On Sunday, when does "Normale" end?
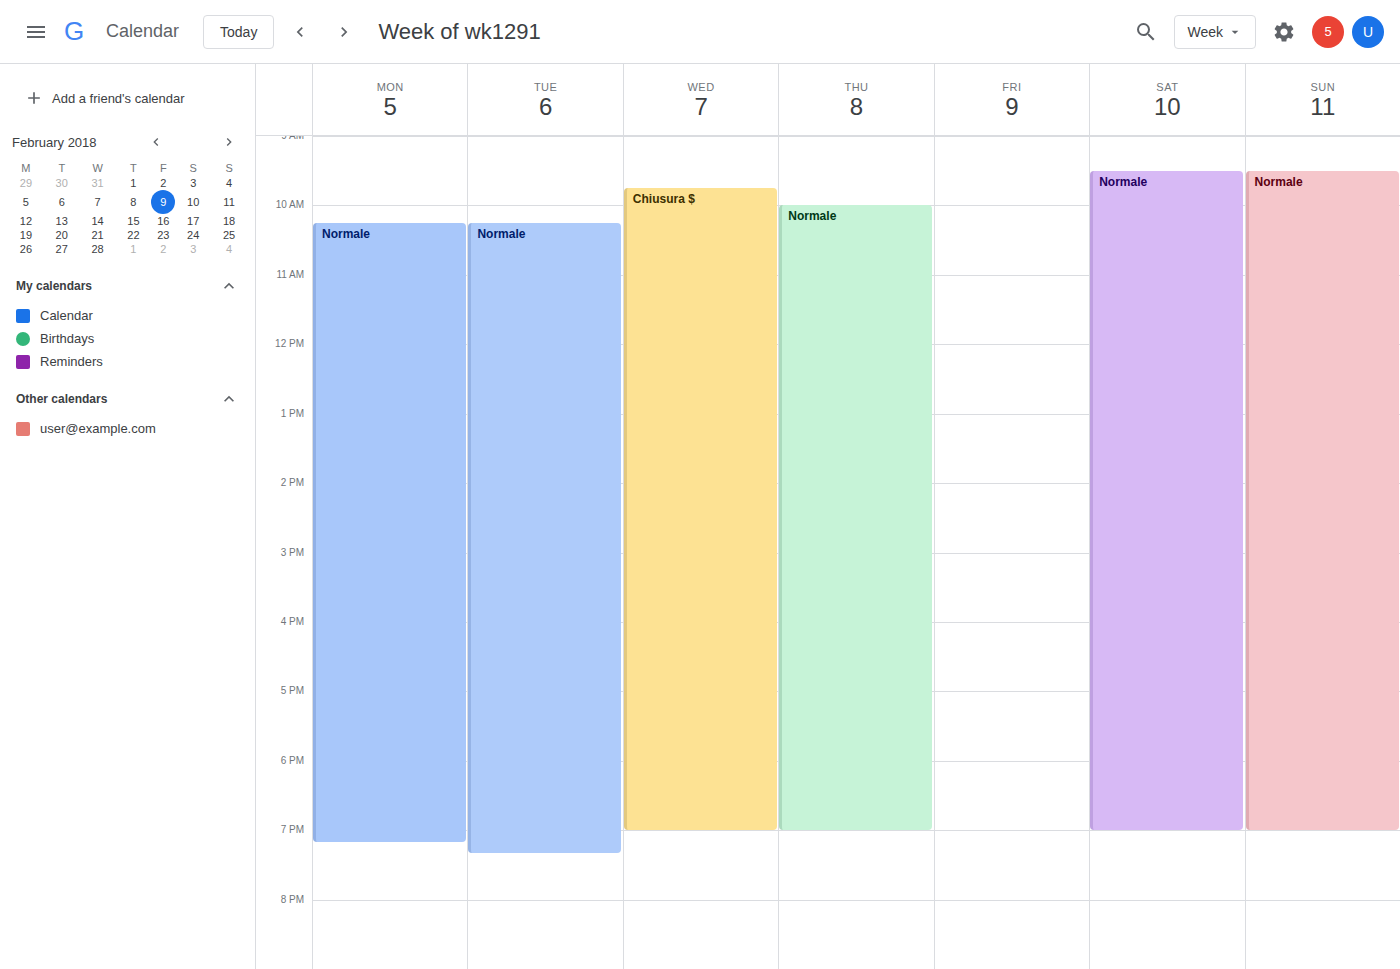
7:00 PM